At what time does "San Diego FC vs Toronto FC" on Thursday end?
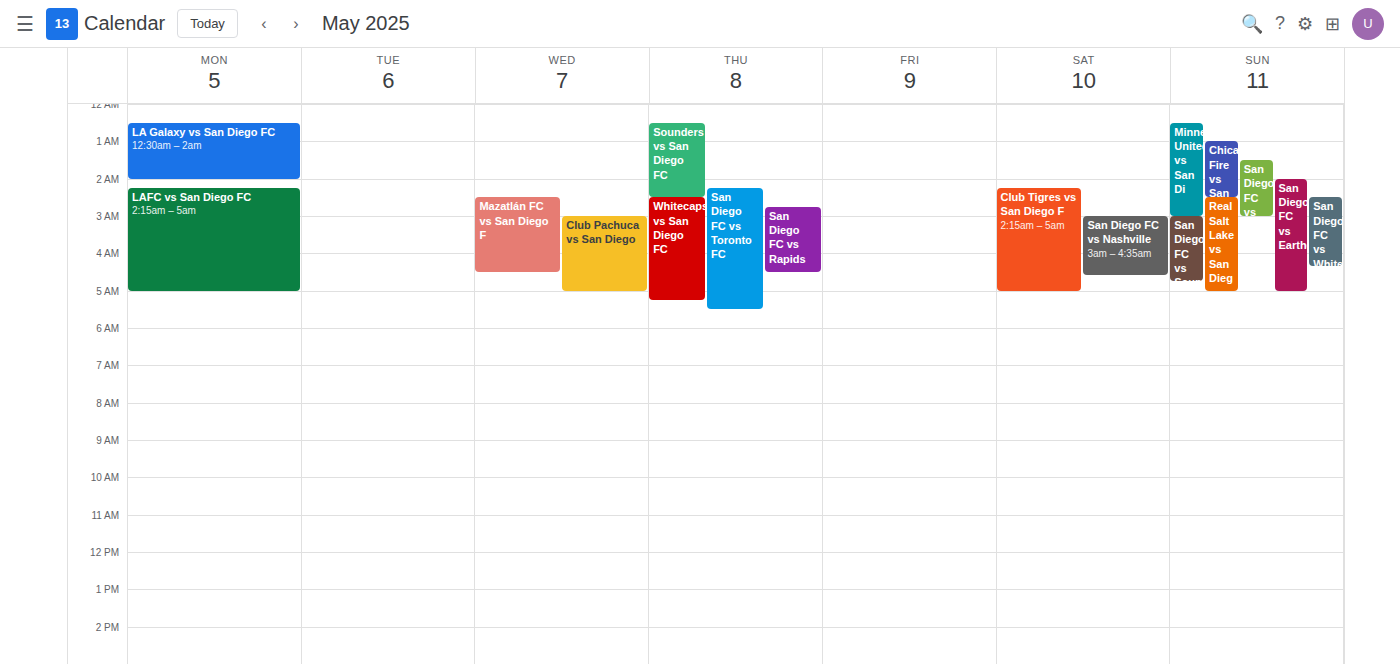
5:30 AM